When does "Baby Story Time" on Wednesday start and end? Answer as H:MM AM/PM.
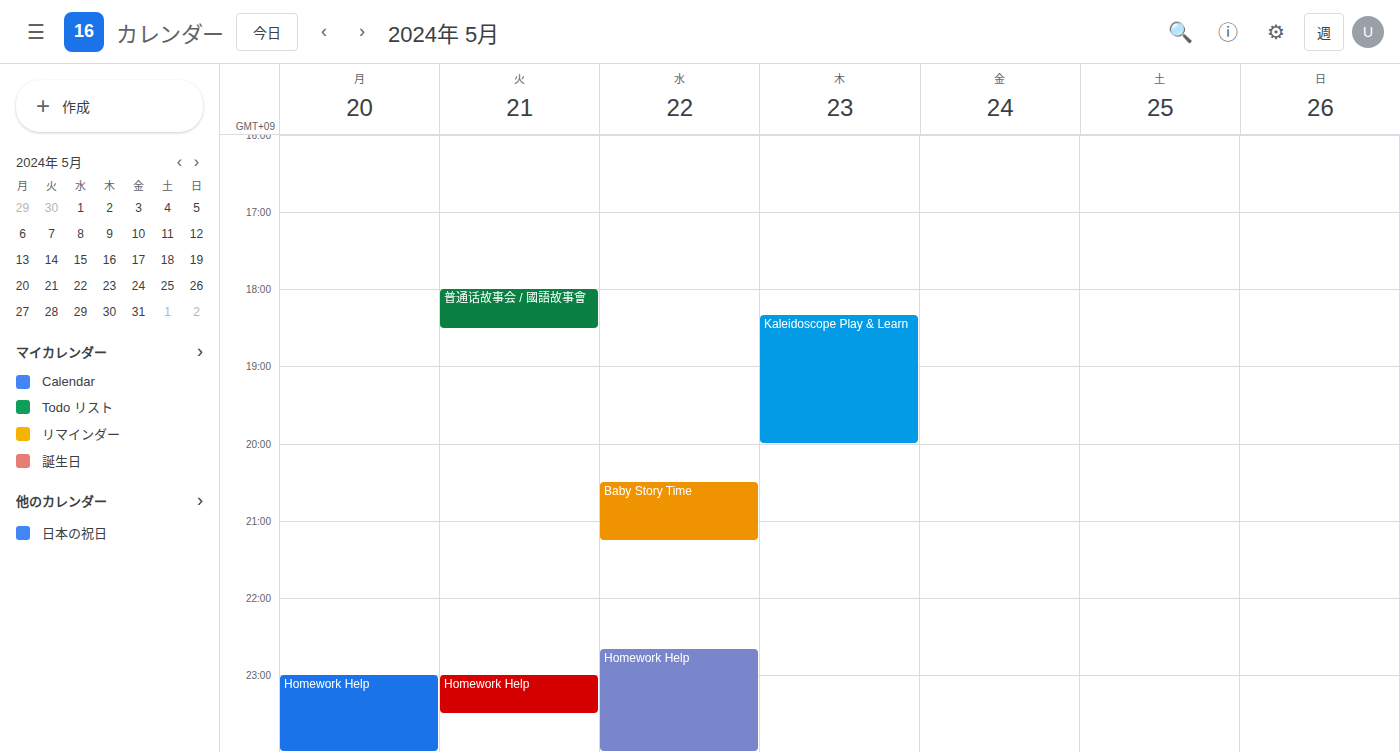
8:30 PM to 9:15 PM